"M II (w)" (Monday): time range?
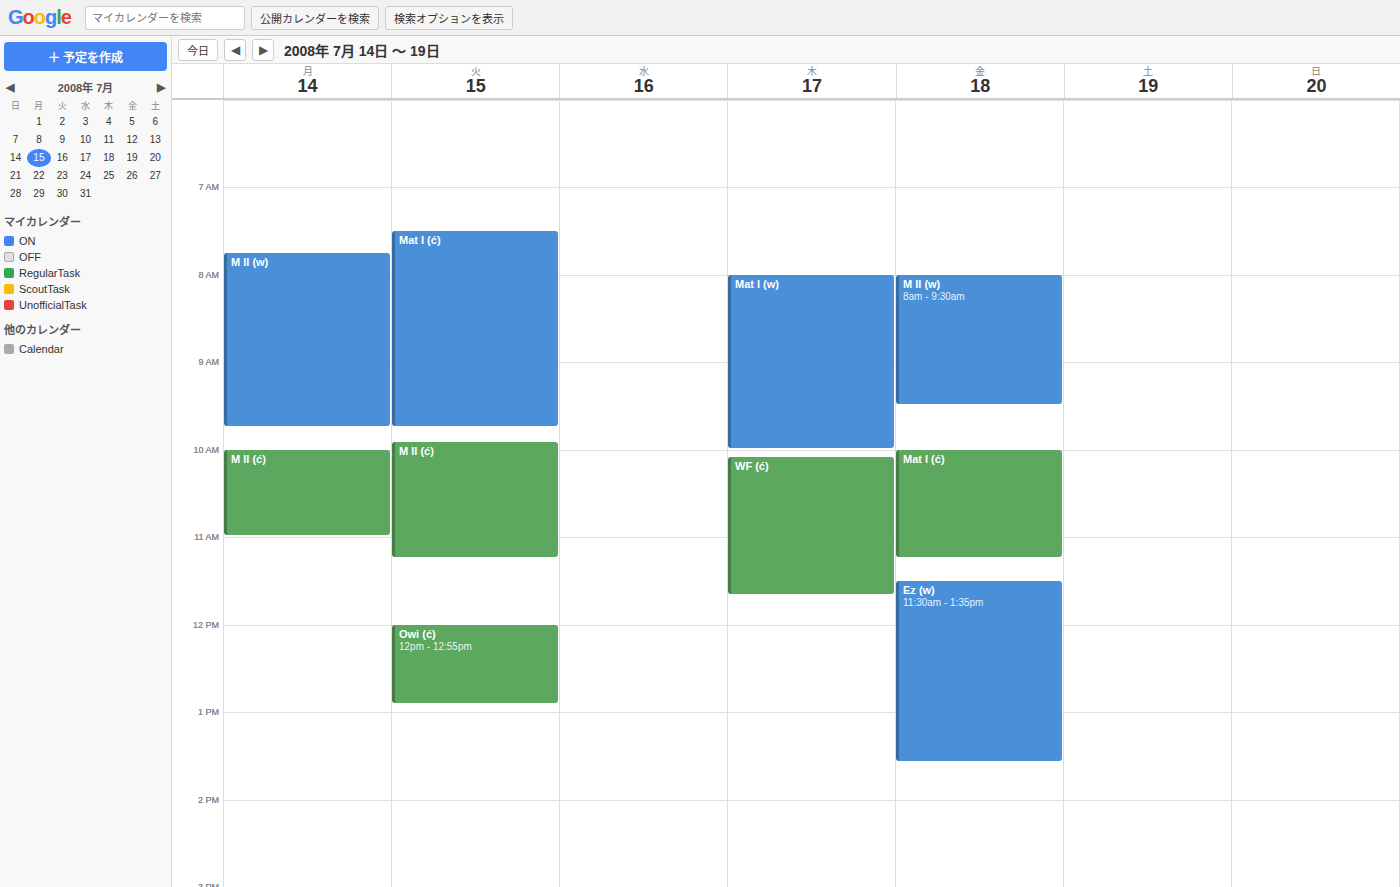
07:45 to 09:45